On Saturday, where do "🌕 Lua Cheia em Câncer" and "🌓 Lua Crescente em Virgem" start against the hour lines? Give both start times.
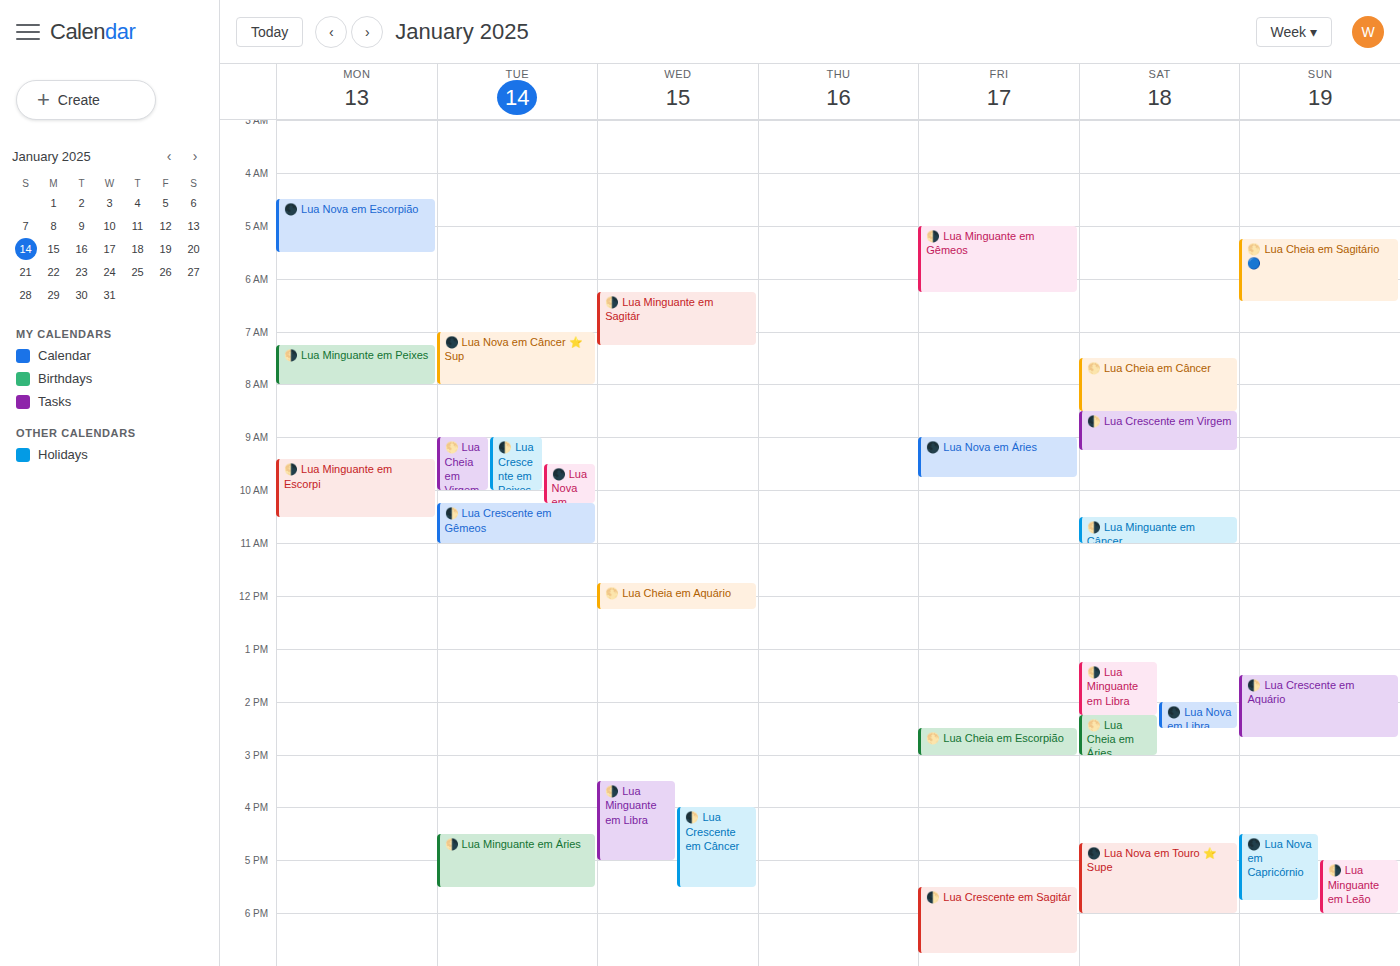
"🌕 Lua Cheia em Câncer": 7:30 AM, halfway between the 7 AM and 8 AM lines. "🌓 Lua Crescente em Virgem": 8:30 AM, halfway between the 8 AM and 9 AM lines.